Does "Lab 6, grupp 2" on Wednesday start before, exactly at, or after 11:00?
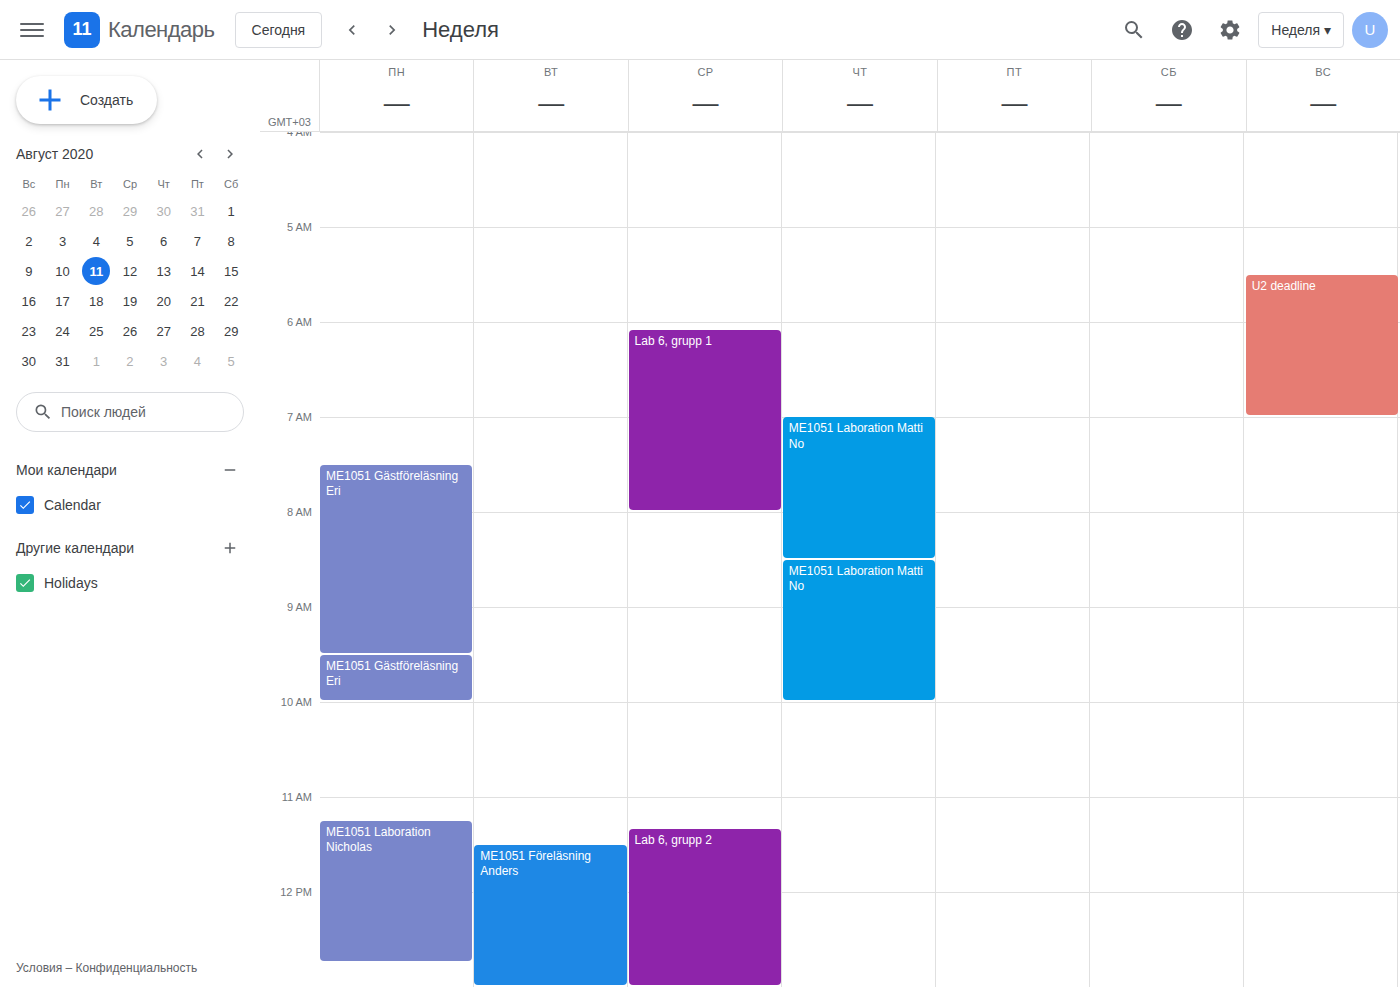
11:20 -- after 11:00, 20 minutes below the 11:00 line.